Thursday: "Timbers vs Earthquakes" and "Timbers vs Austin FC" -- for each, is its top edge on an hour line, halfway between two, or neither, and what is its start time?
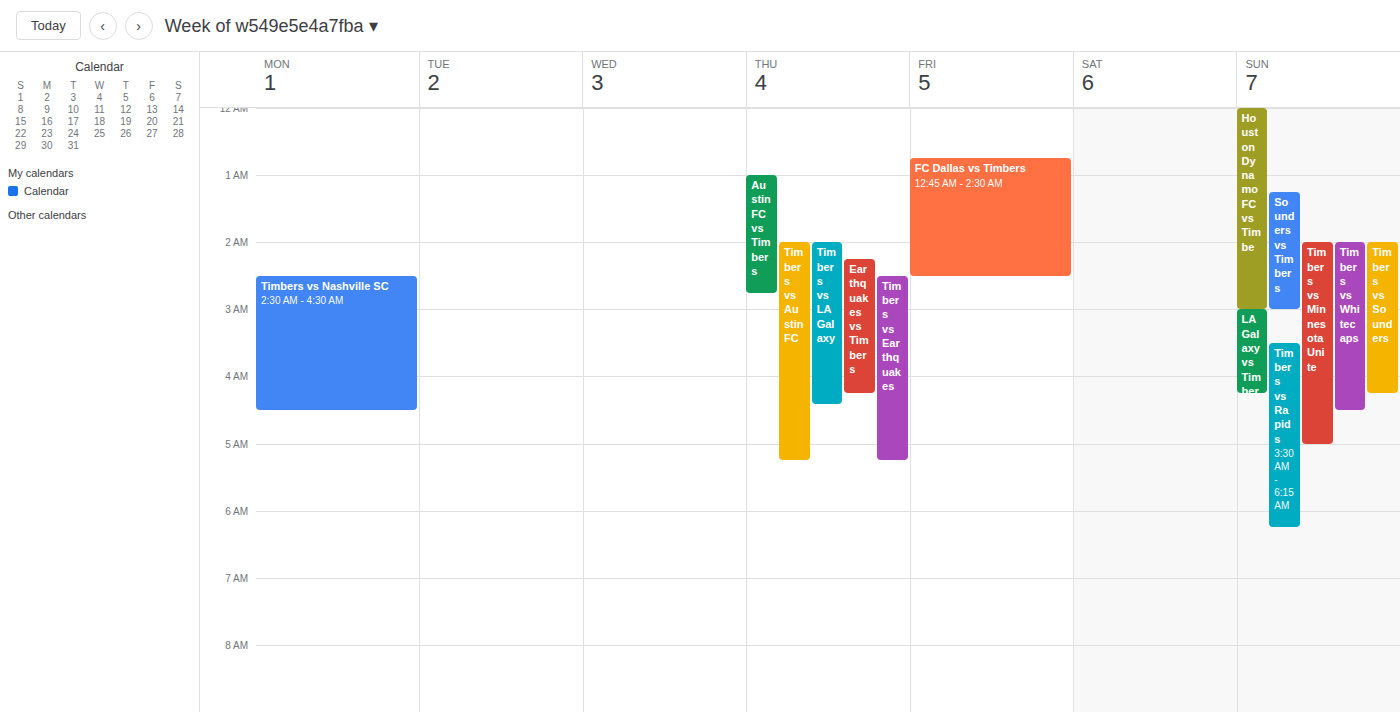
"Timbers vs Earthquakes": 2:30 AM, halfway between the 2 AM and 3 AM lines. "Timbers vs Austin FC": 2:00 AM, exactly on the 2 AM line.